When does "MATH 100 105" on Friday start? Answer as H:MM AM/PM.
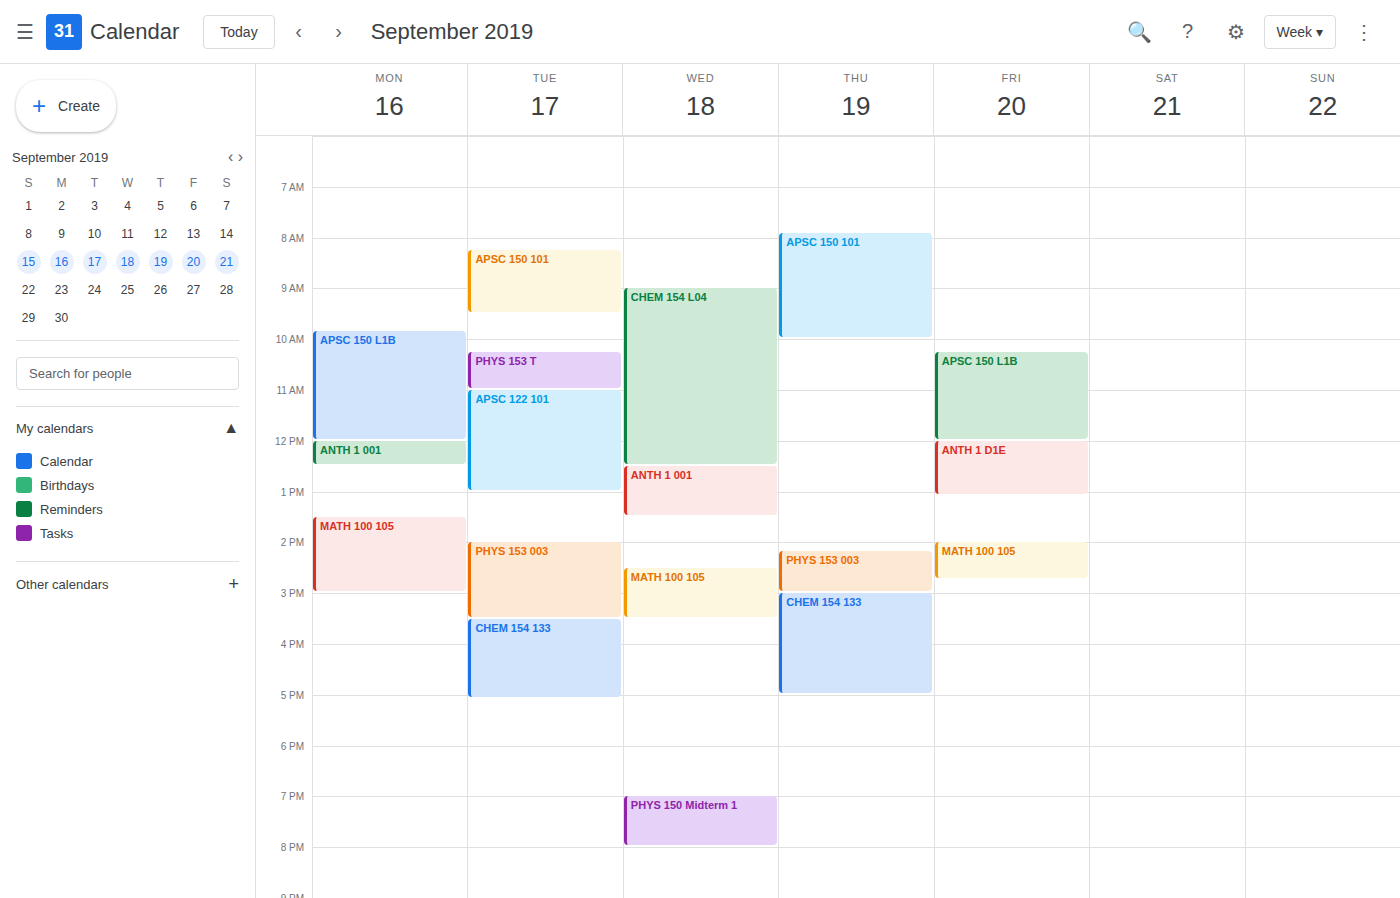
2:00 PM